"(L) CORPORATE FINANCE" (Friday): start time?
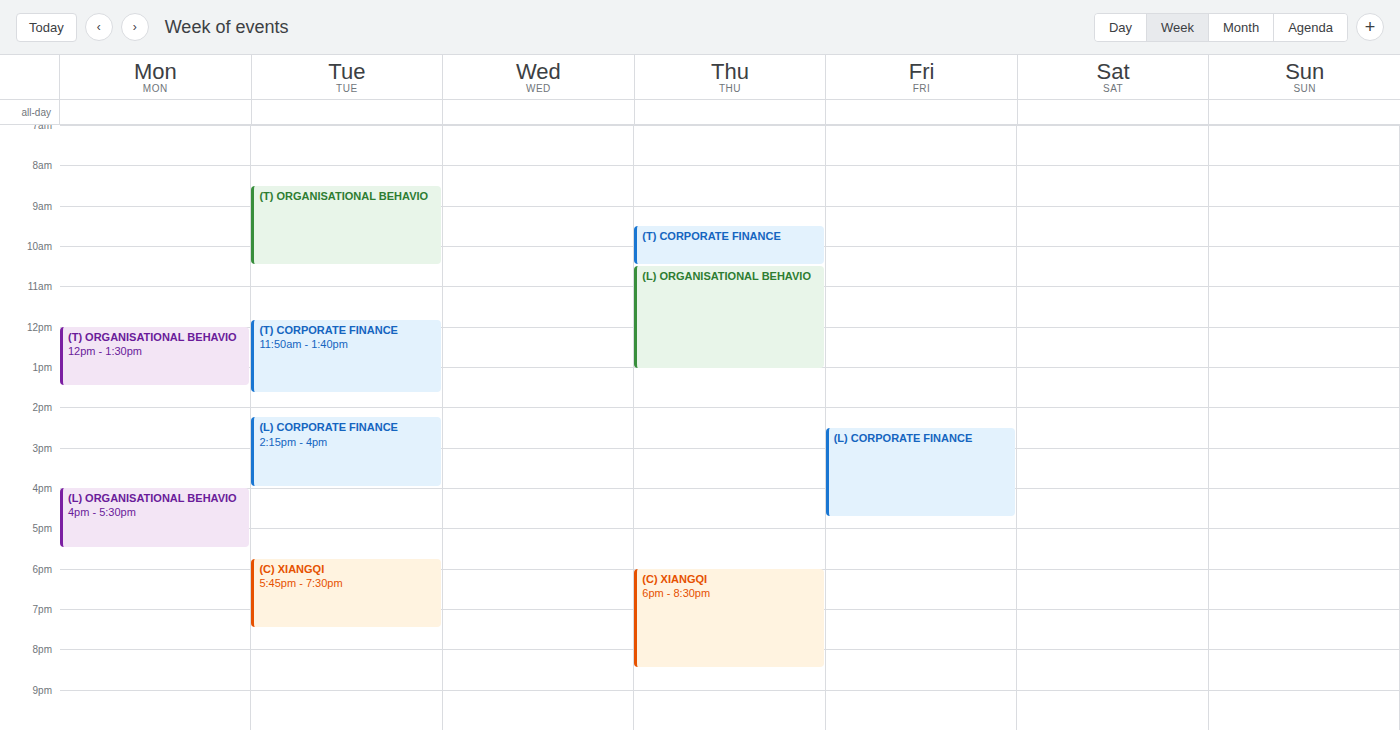
2:30 PM